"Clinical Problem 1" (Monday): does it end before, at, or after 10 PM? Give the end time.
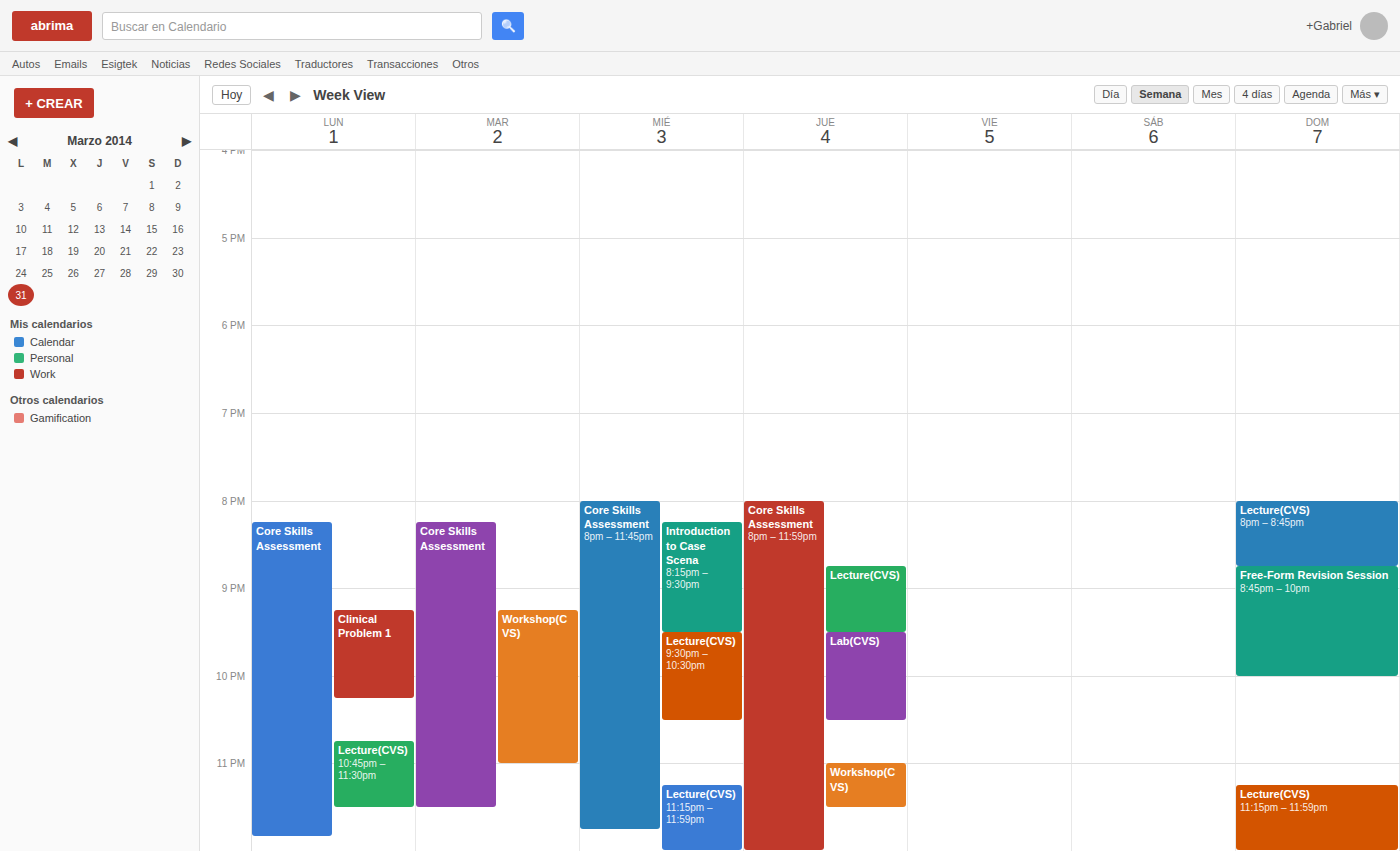
10:15 PM -- after 10 PM, 15 minutes below the 10 PM line.